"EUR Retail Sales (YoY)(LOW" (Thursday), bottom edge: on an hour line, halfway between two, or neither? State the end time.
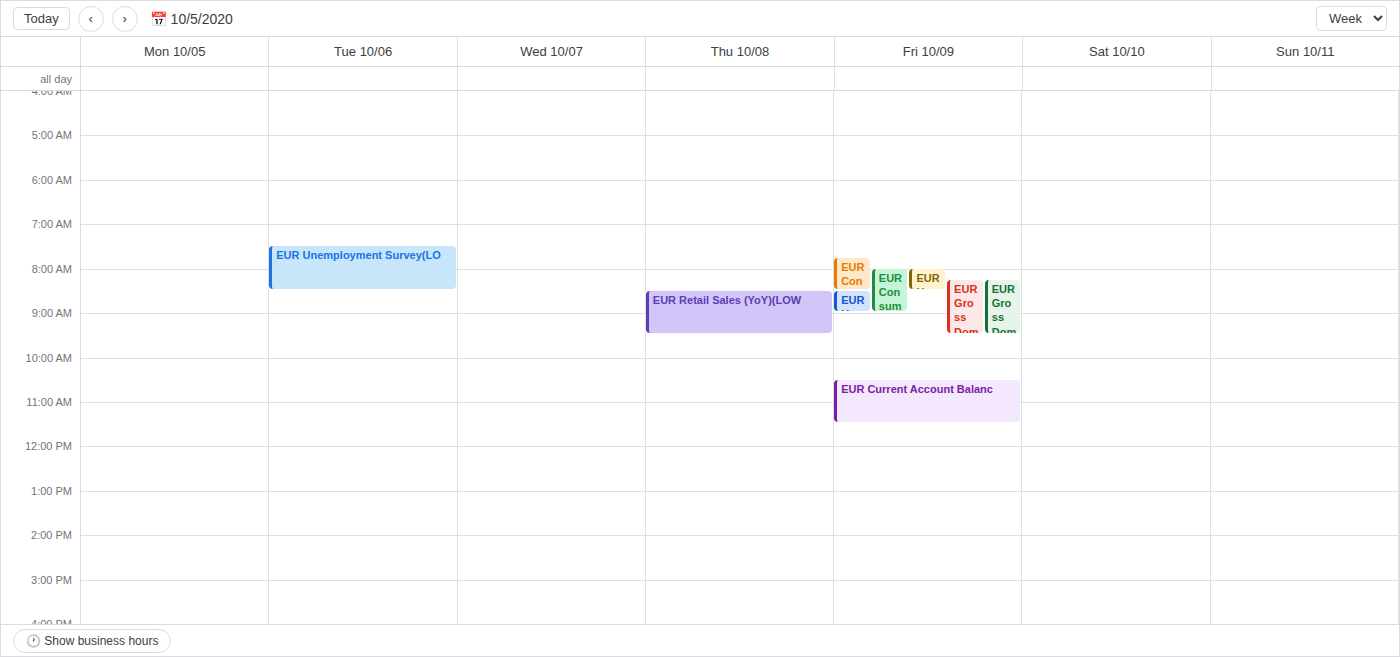
09:30 -- halfway between the 09:00 and 10:00 lines.